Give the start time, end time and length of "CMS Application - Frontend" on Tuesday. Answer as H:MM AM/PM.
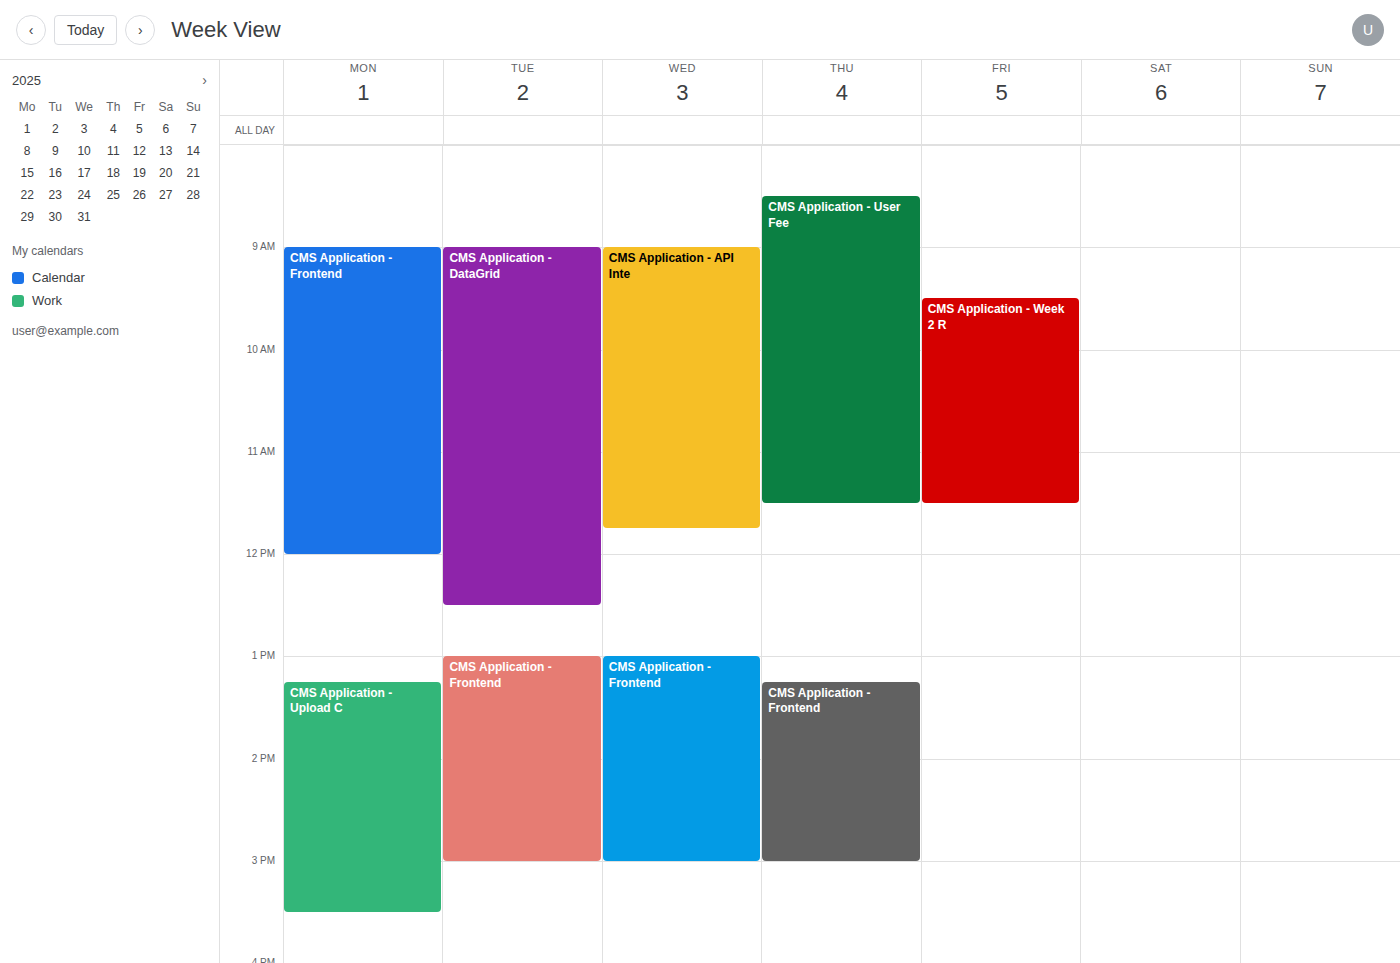
1:00 PM to 3:00 PM, 2 hours